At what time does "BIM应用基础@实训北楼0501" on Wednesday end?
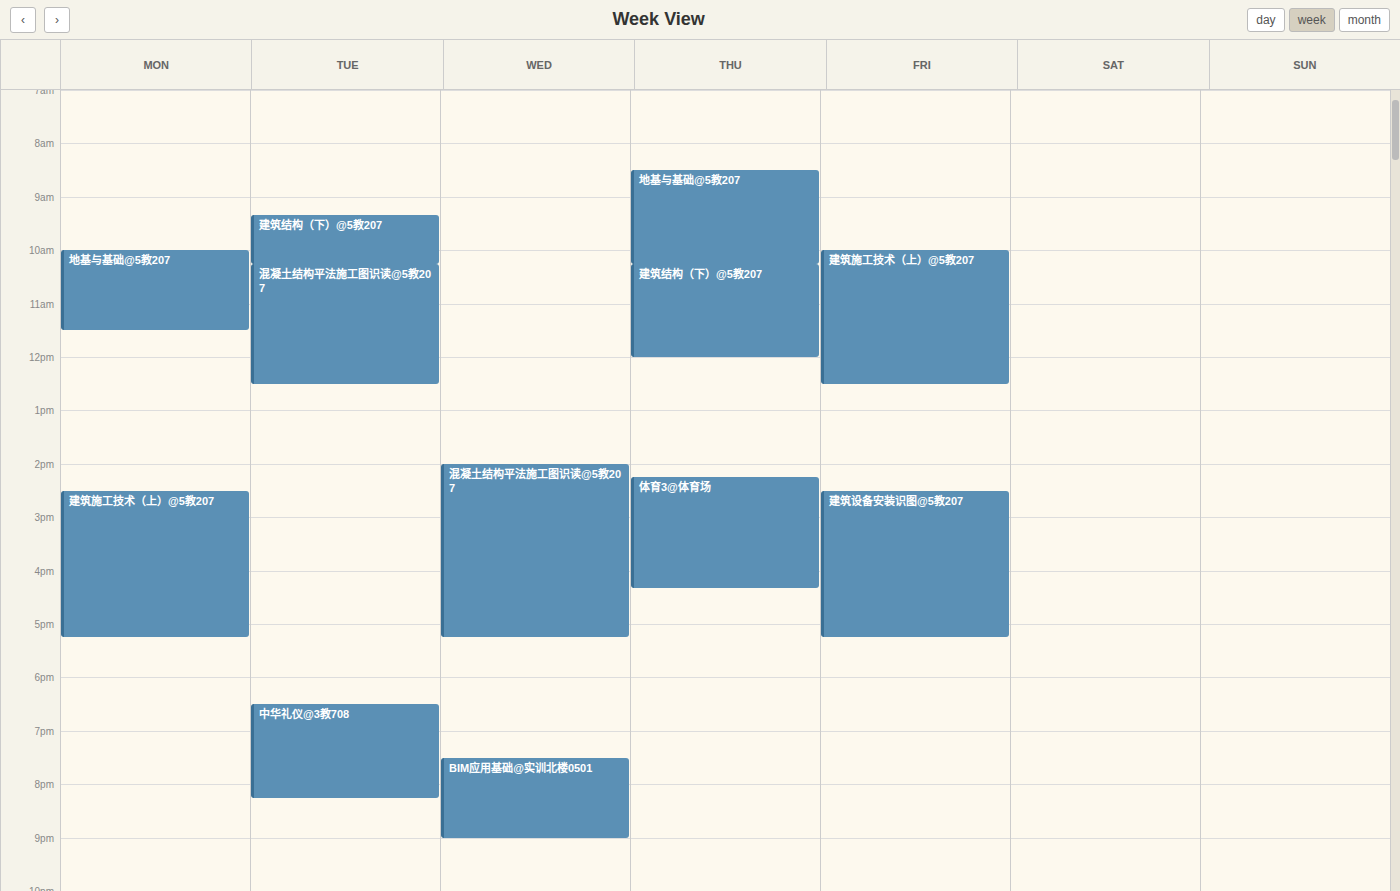
9:00 PM